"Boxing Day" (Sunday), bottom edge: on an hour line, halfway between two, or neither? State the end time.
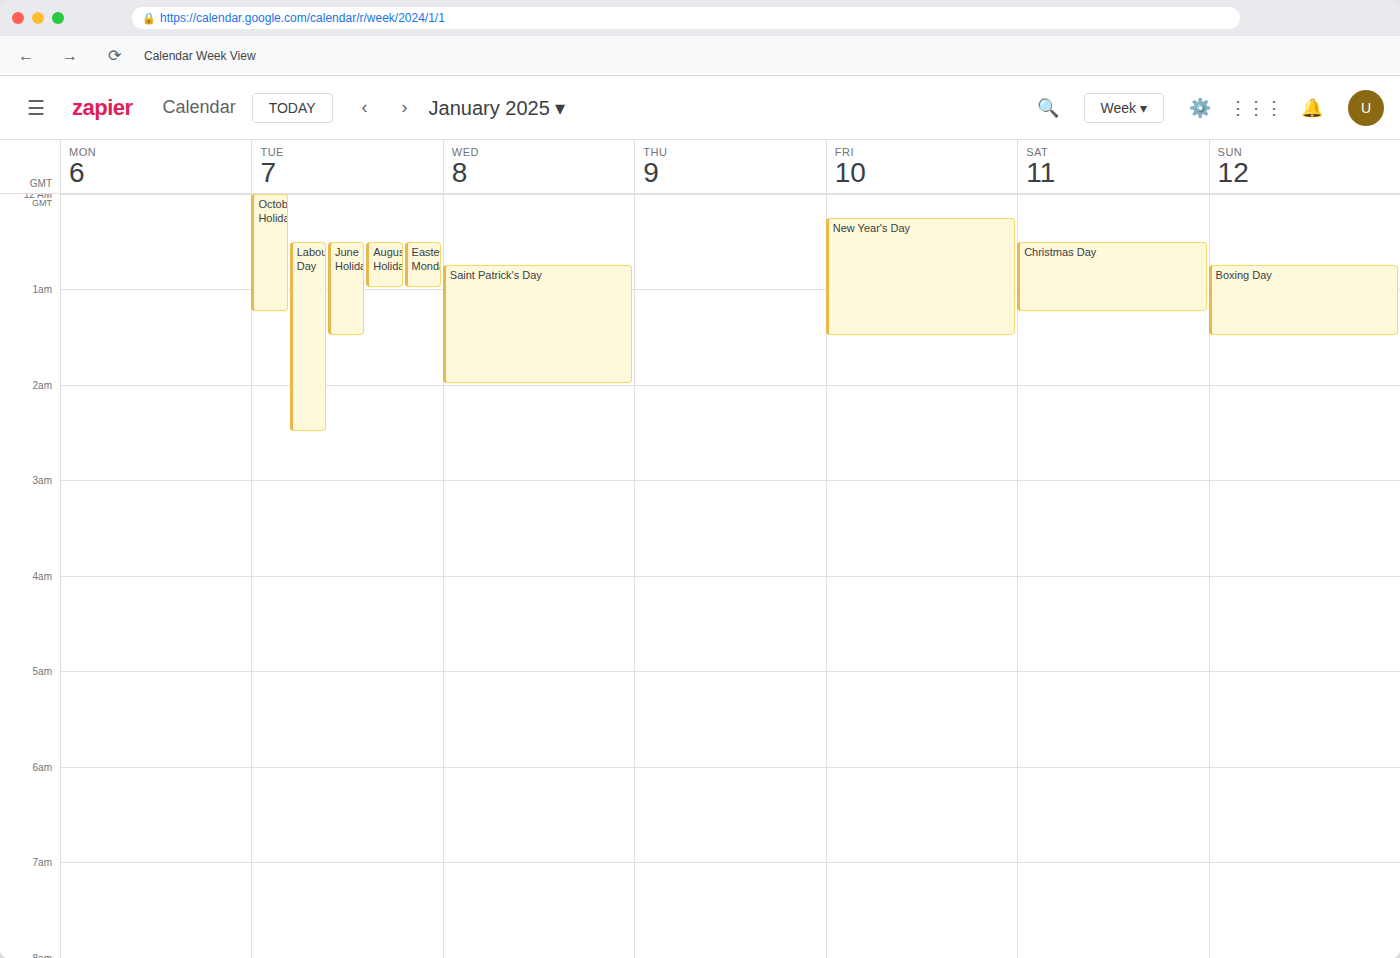
1:30 AM -- halfway between the 1 AM and 2 AM lines.